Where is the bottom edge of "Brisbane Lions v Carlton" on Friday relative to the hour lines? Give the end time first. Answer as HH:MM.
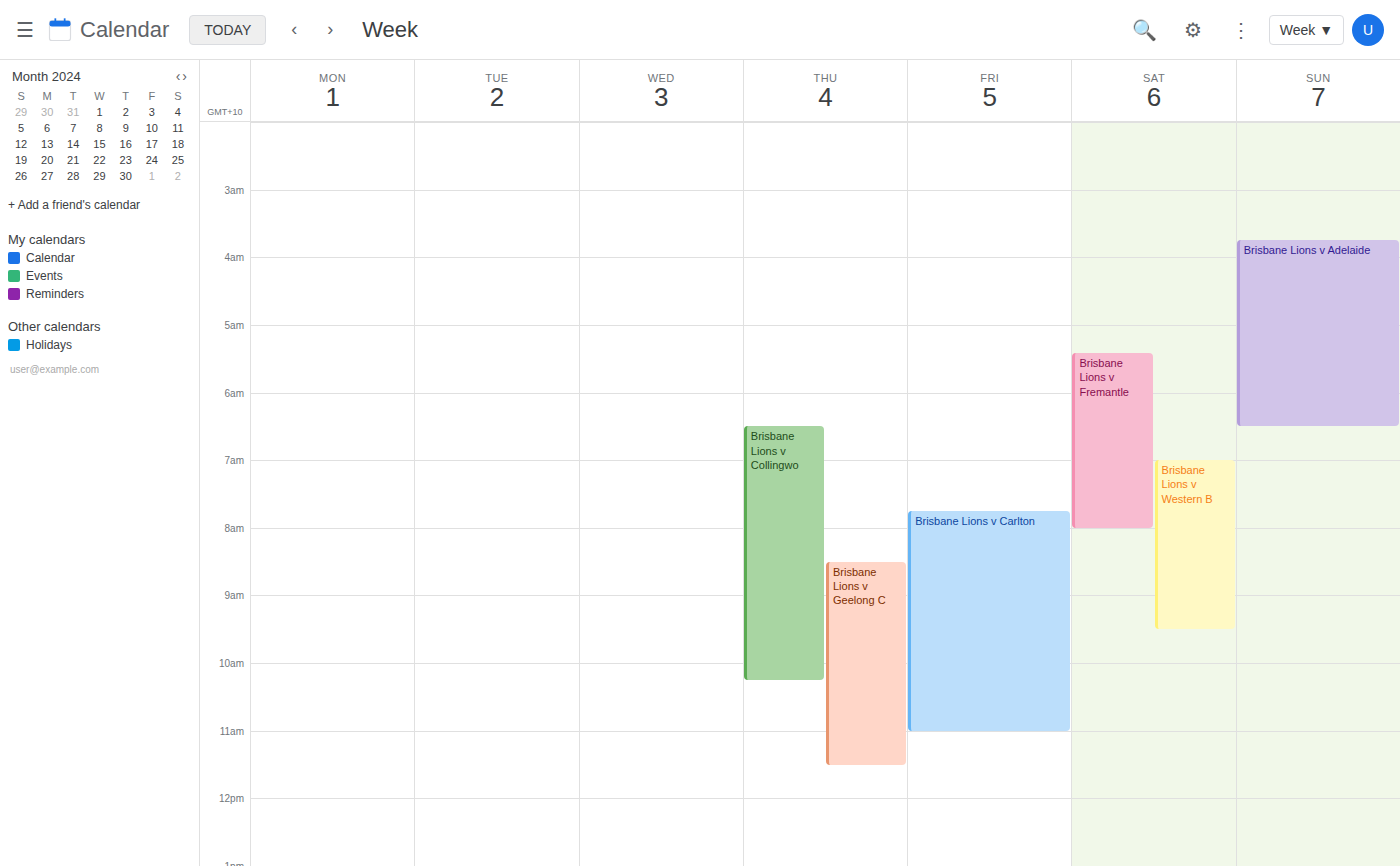
11:00 -- exactly on the 11:00 line.